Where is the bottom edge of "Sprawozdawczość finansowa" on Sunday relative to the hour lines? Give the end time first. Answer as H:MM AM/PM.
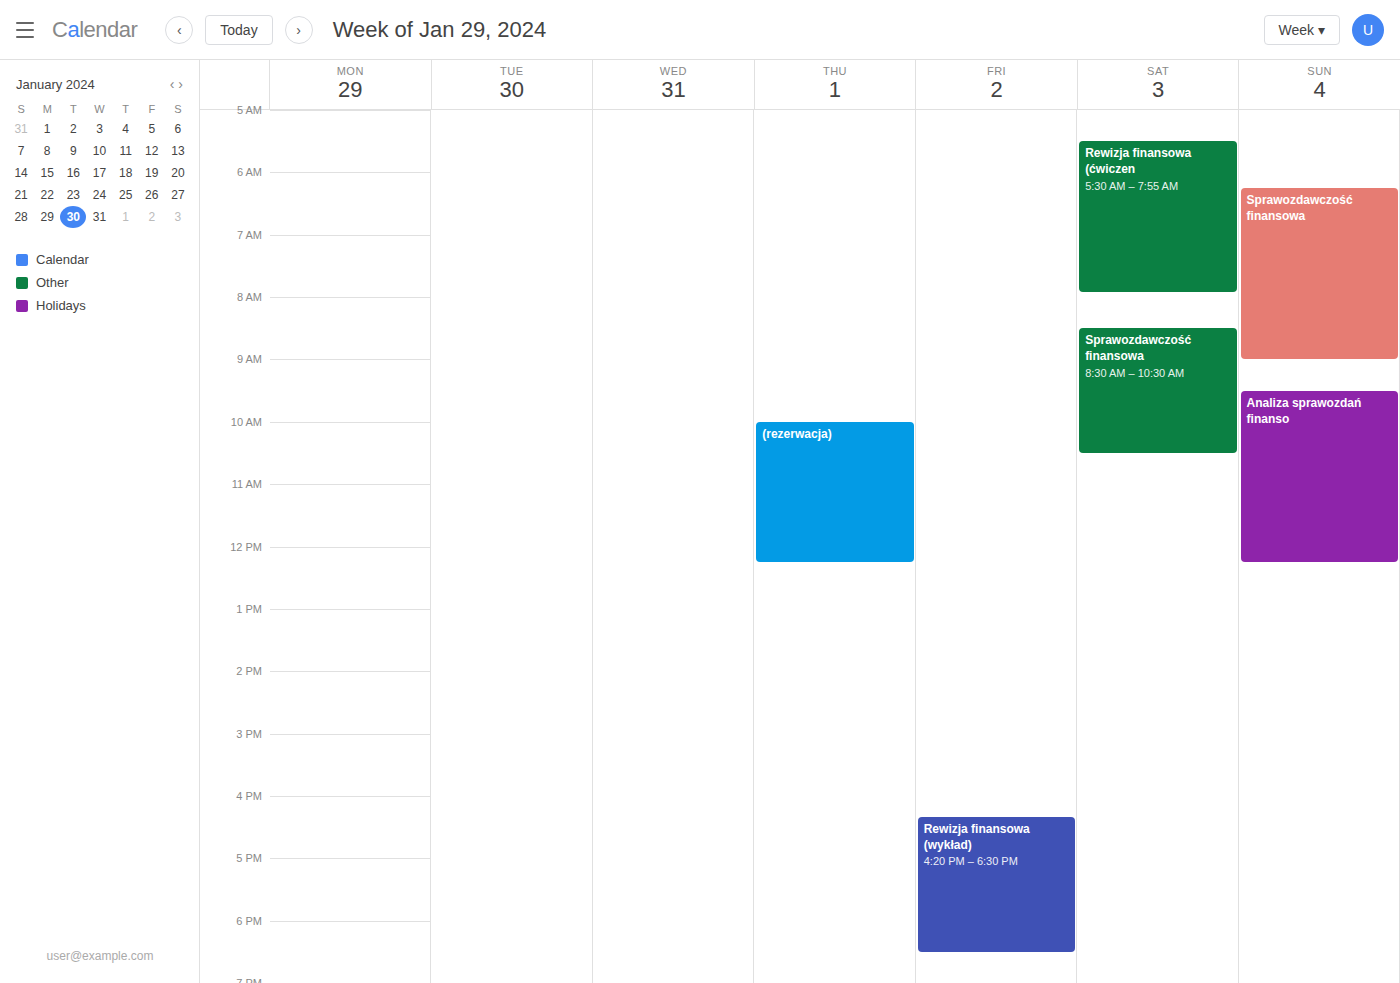
9:00 AM -- exactly on the 9 AM line.